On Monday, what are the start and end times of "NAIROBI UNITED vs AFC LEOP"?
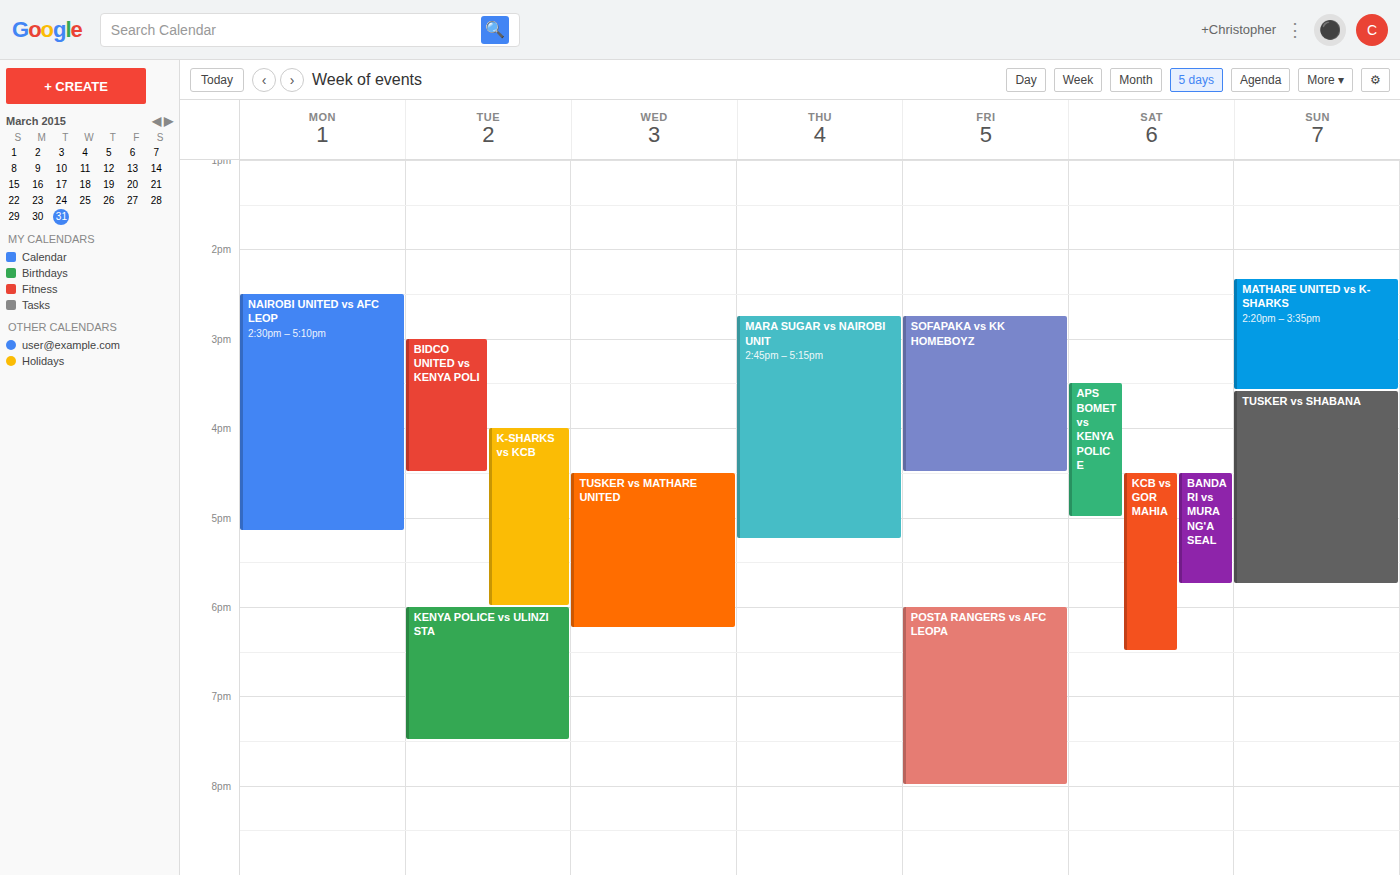
2:30 PM to 5:10 PM